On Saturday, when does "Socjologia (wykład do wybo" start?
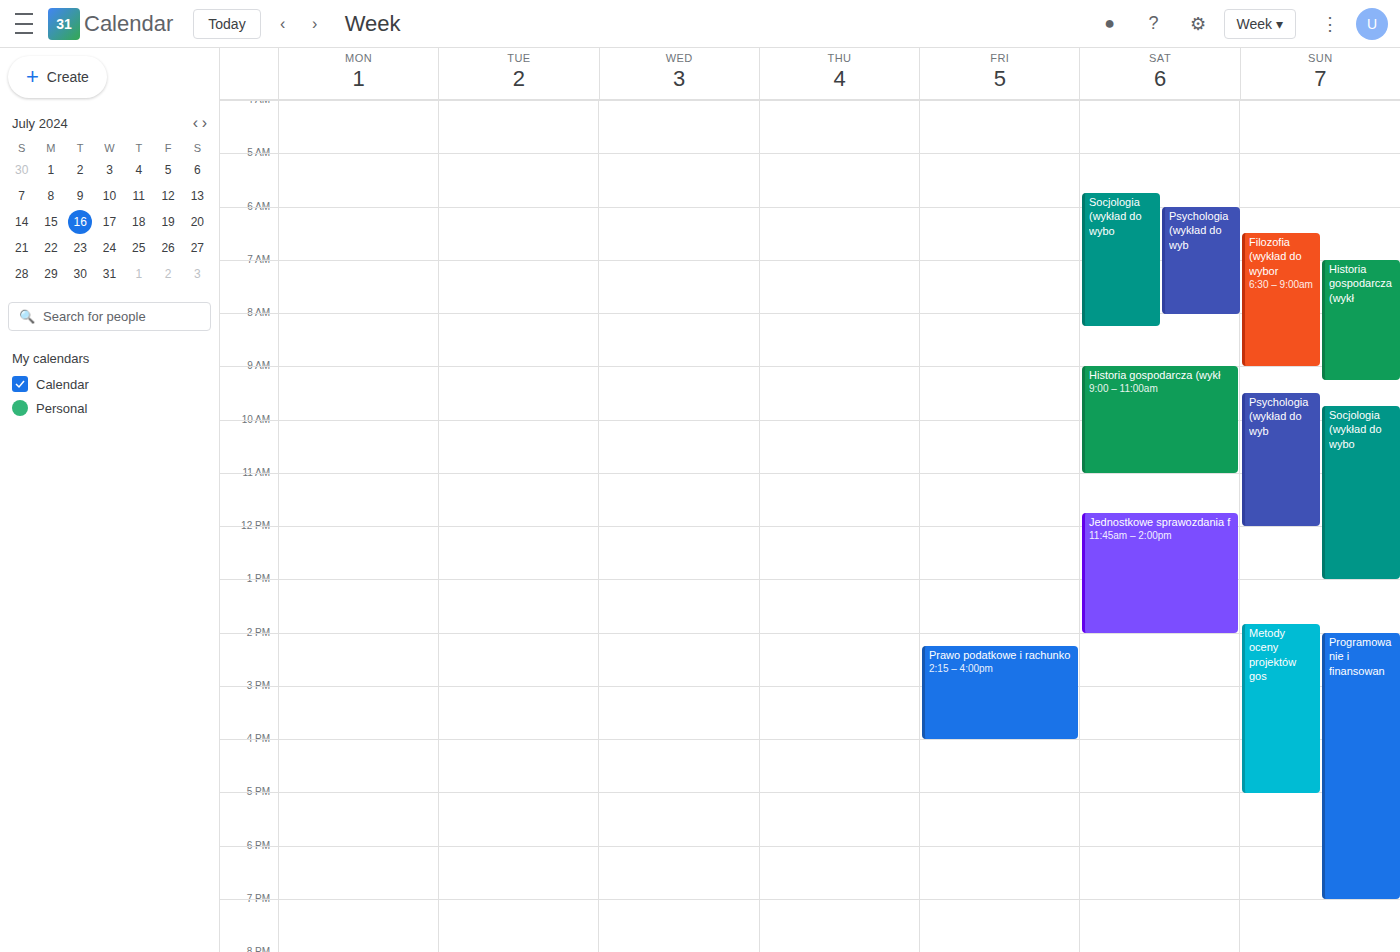
05:45